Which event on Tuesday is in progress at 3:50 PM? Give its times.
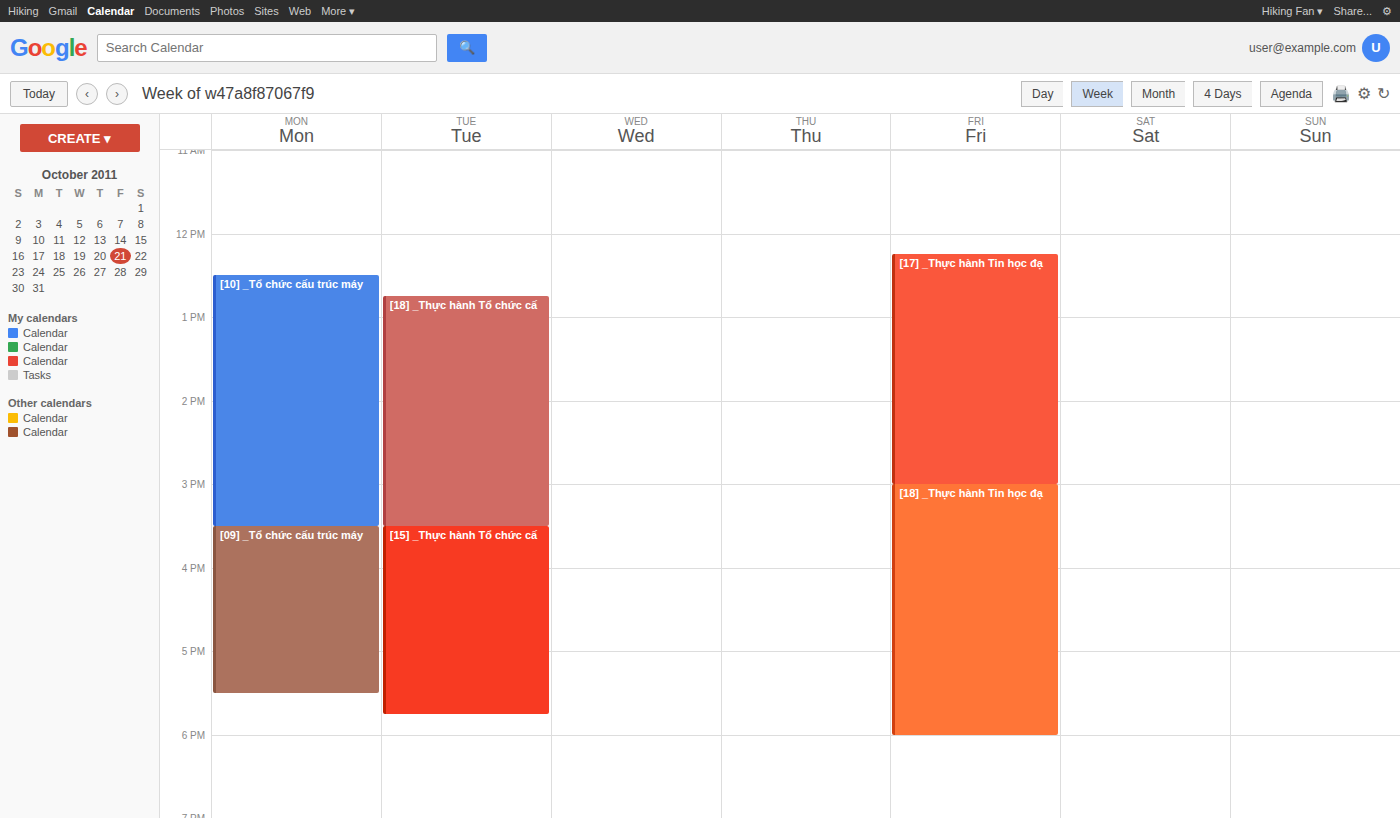
"[15] _Thực hành Tổ chức cấ", 3:30 PM to 5:45 PM